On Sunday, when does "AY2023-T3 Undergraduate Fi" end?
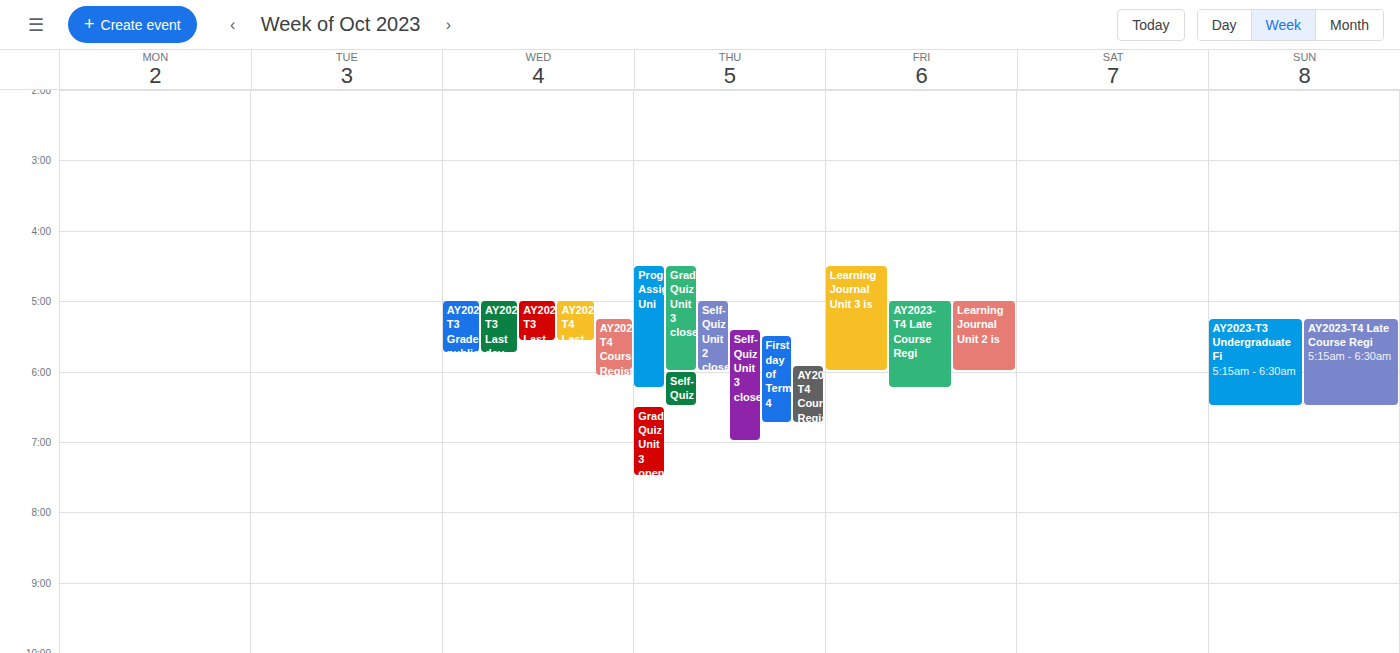
6:30 AM